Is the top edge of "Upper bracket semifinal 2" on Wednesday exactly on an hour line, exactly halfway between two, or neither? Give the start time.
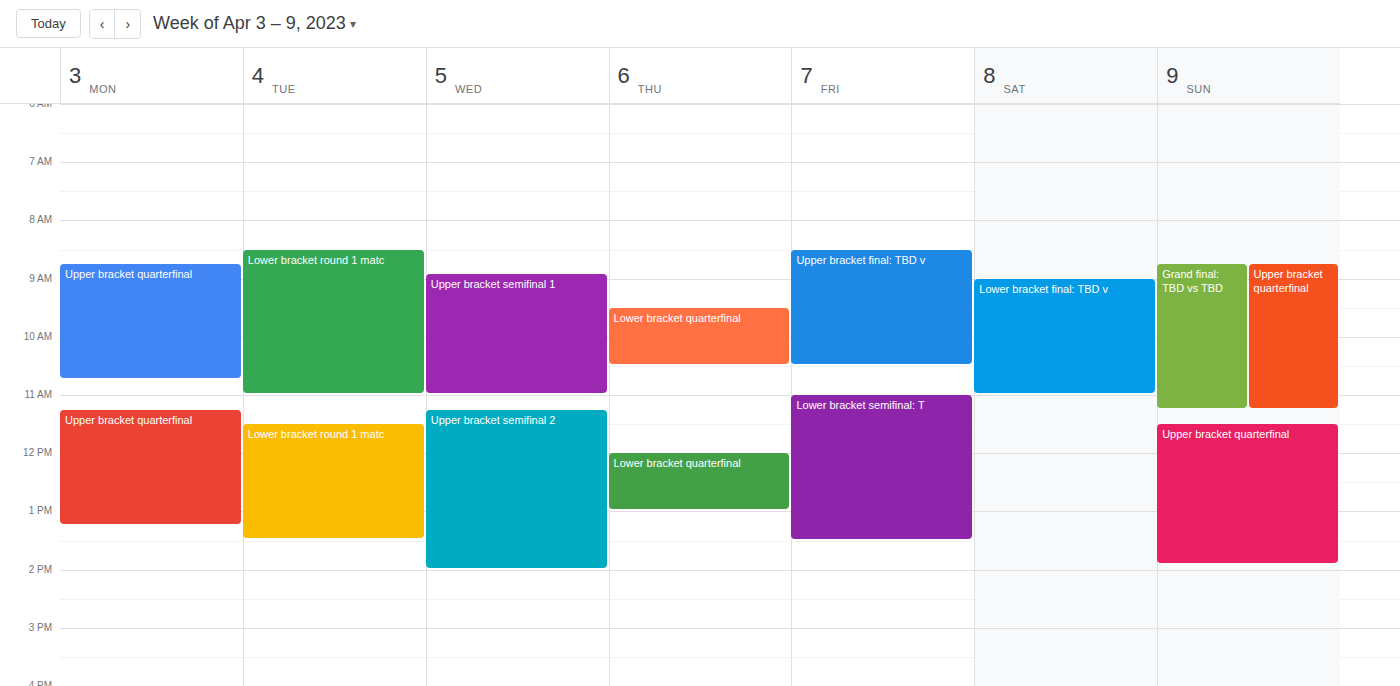
11:15 AM -- neither: a quarter of the way from the 11 AM line to the 12 PM line.